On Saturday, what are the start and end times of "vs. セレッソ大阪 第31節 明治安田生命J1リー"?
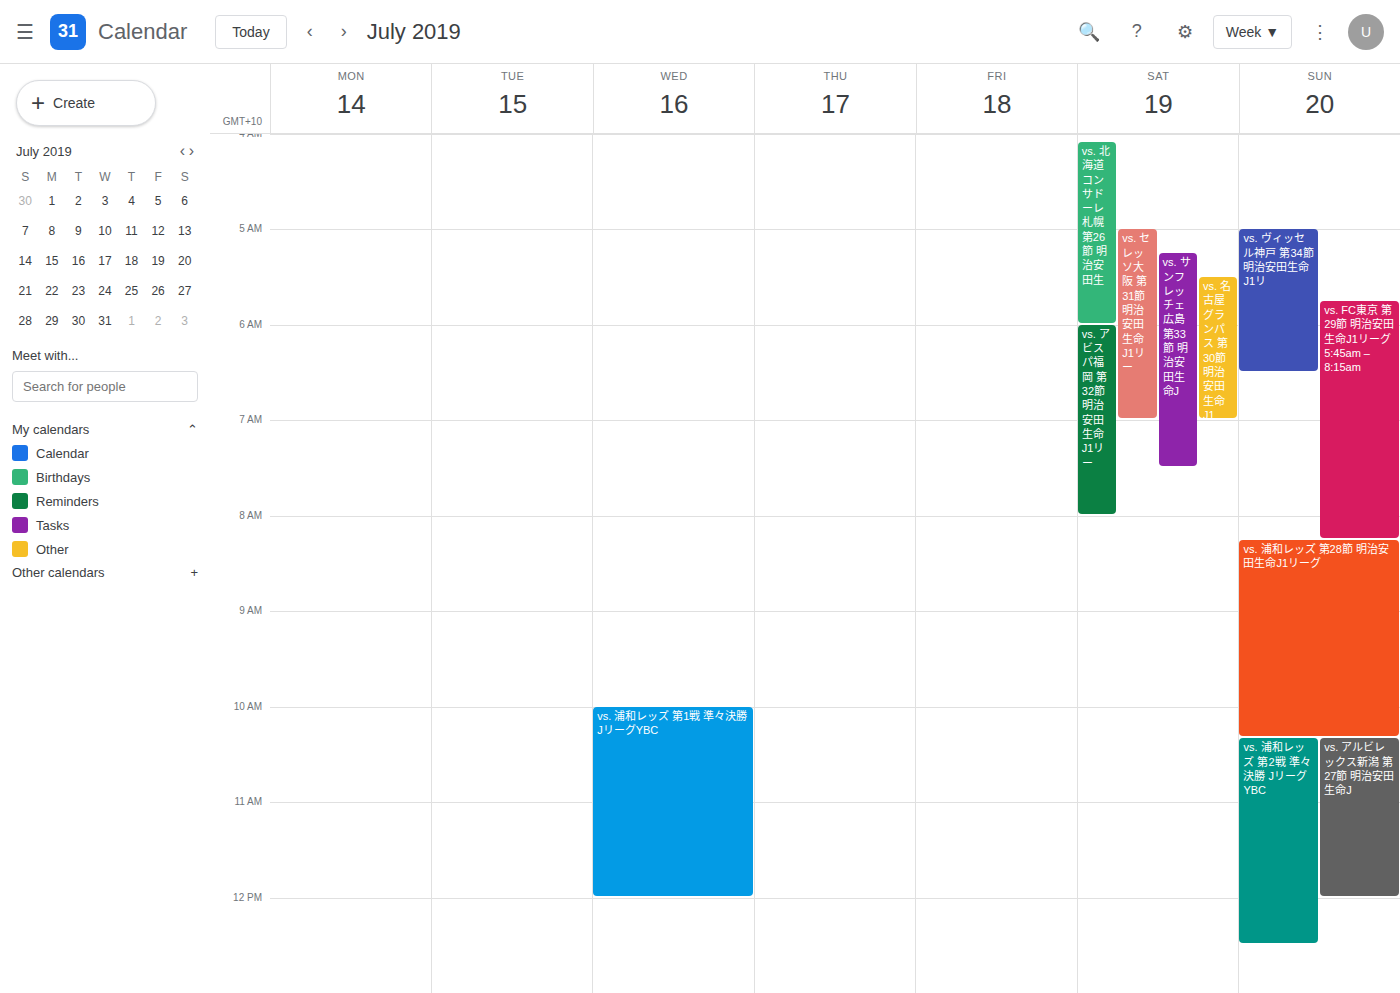
5:00 AM to 7:00 AM